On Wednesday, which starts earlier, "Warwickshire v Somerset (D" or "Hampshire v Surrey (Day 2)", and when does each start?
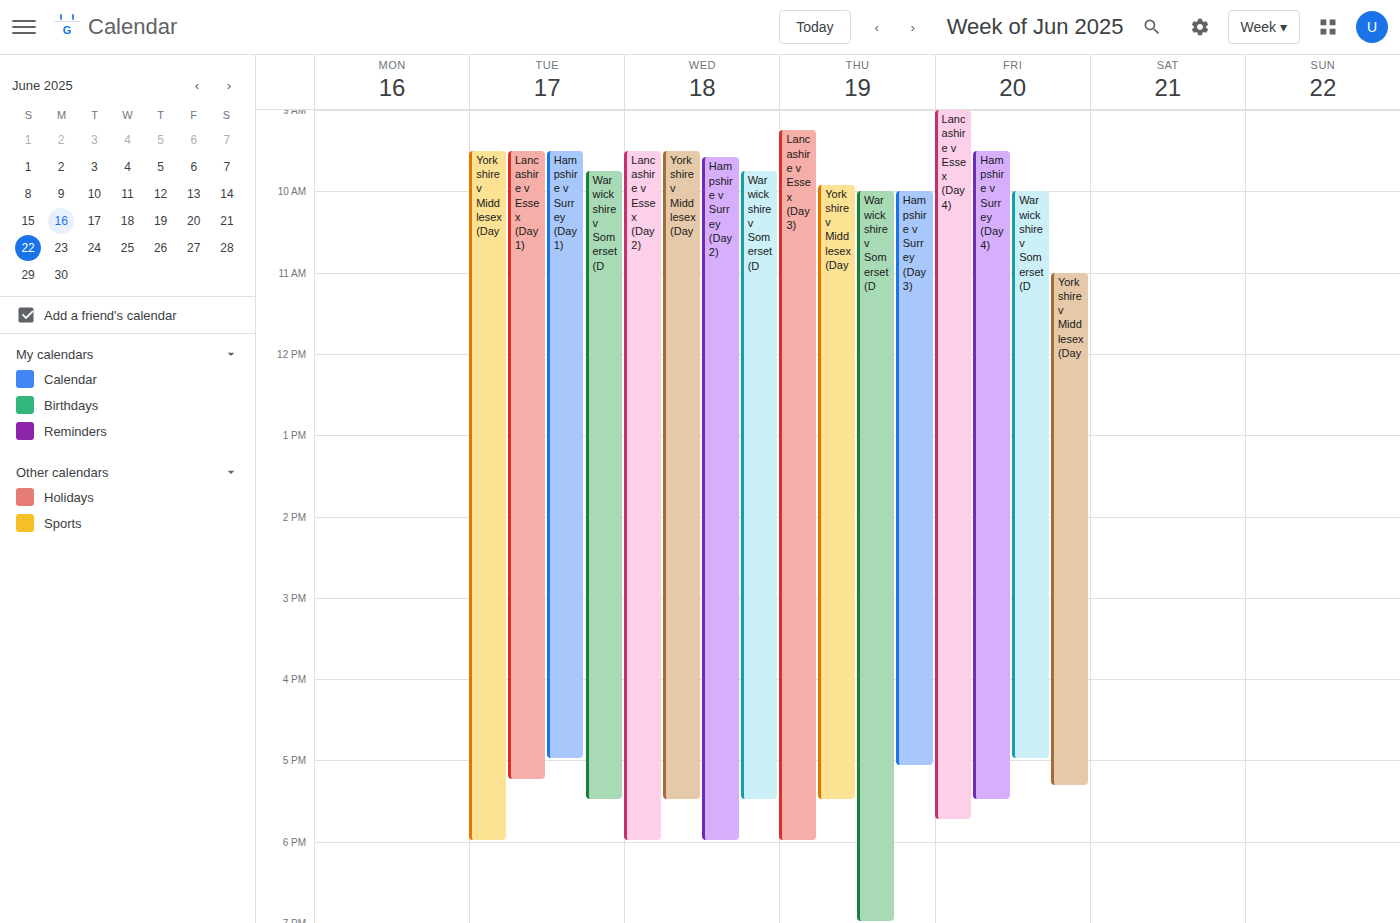
"Hampshire v Surrey (Day 2)" 9:35 AM; "Warwickshire v Somerset (D" 9:45 AM.